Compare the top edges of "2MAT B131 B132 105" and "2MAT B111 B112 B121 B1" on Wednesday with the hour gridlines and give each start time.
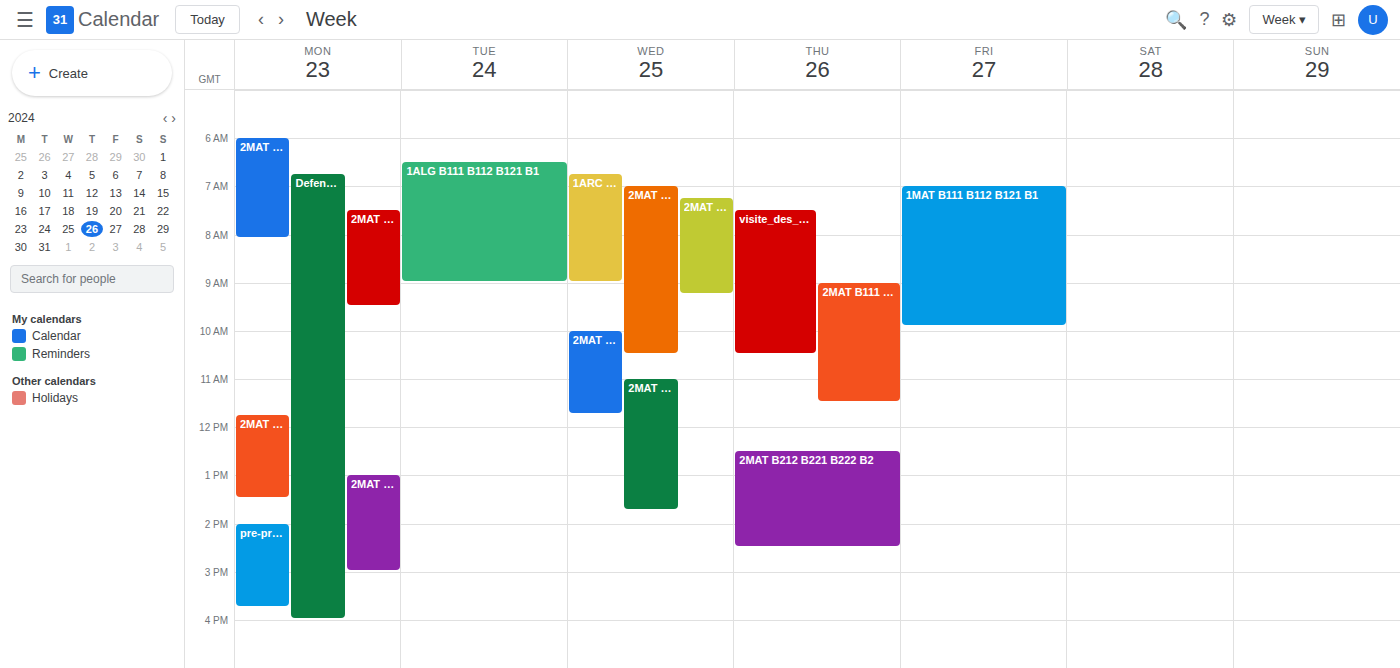
"2MAT B131 B132 105": 07:15, neither: a quarter of the way from the 07:00 line to the 08:00 line. "2MAT B111 B112 B121 B1": 07:00, exactly on the 07:00 line.